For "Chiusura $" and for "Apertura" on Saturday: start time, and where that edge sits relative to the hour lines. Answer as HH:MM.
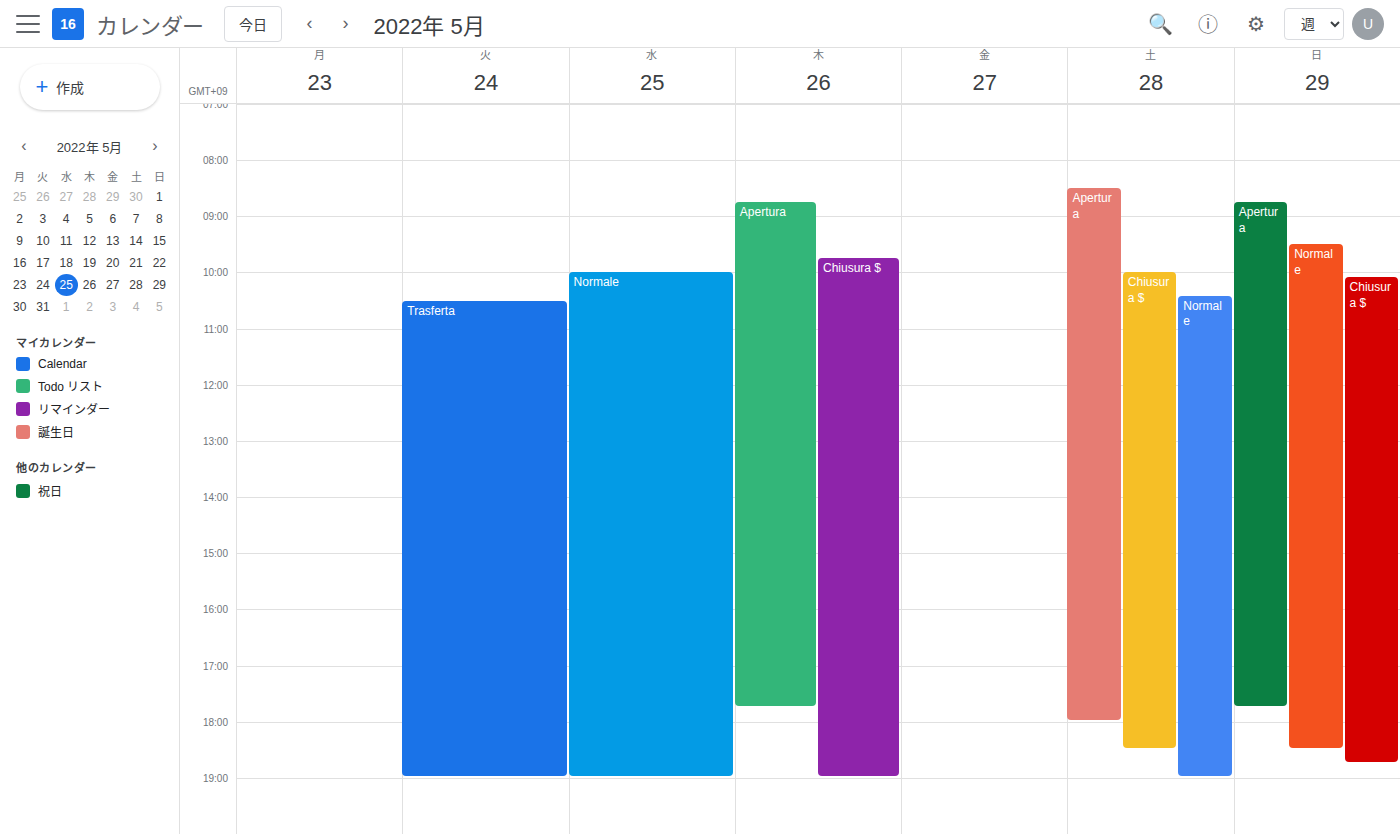
"Chiusura $": 10:00, exactly on the 10:00 line. "Apertura": 08:30, halfway between the 08:00 and 09:00 lines.